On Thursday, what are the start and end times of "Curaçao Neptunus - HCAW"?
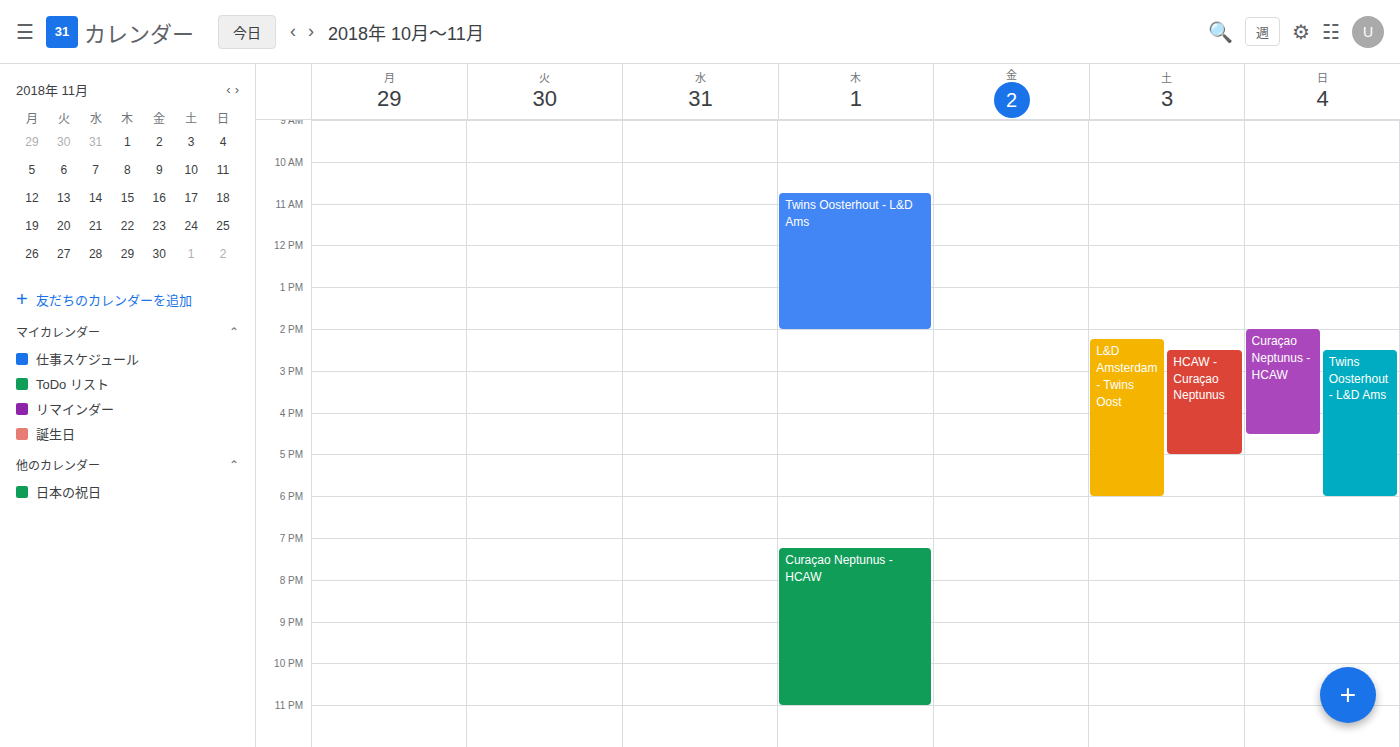
7:15 PM to 11:00 PM